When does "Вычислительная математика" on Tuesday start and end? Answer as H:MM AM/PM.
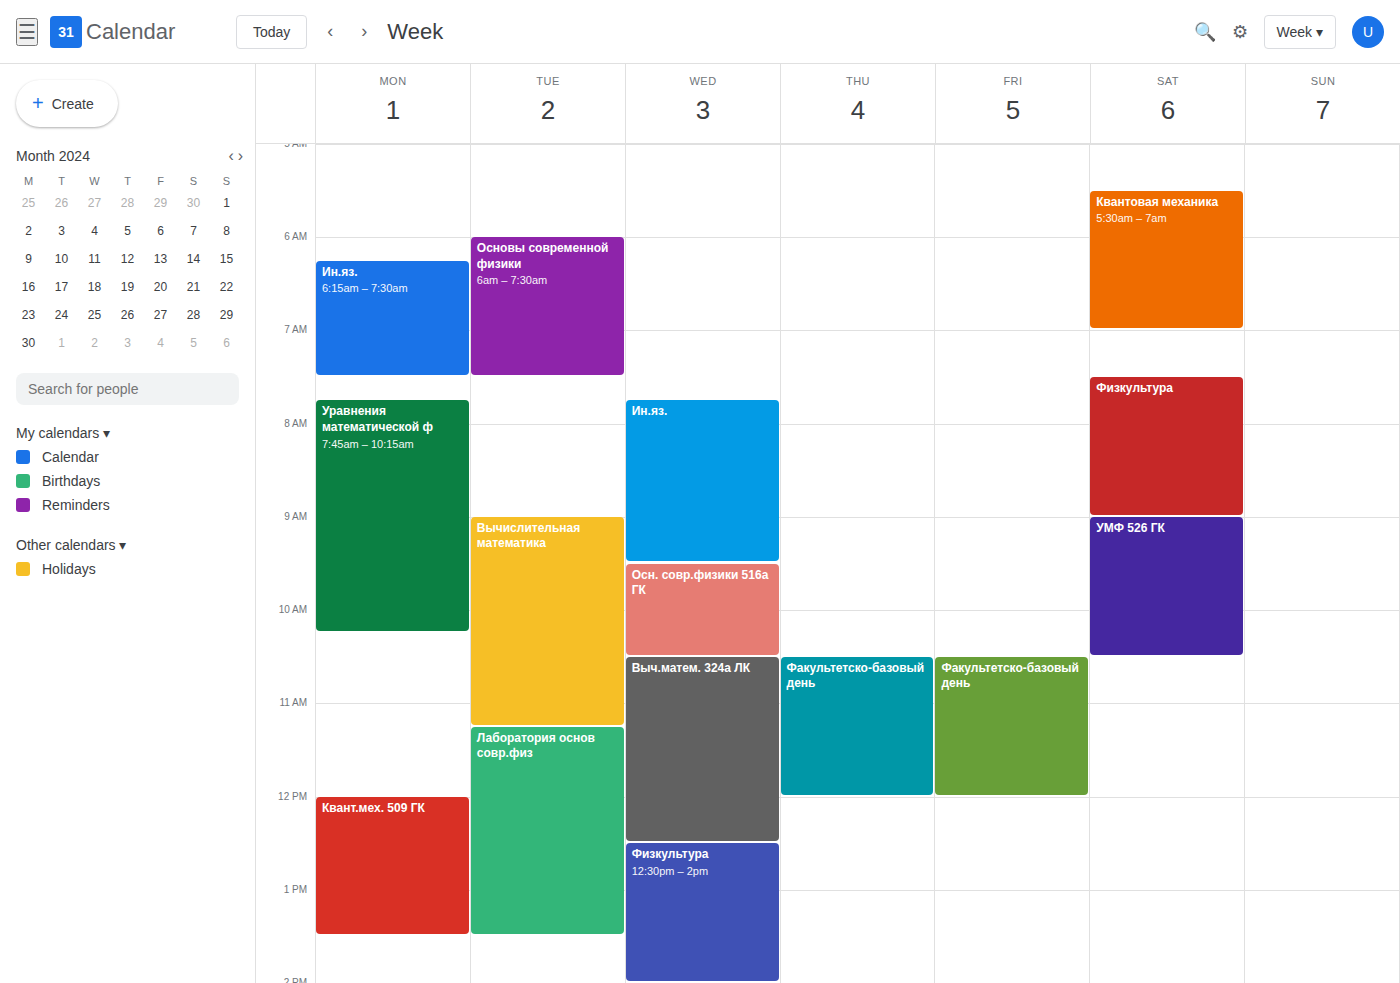
9:00 AM to 11:15 AM